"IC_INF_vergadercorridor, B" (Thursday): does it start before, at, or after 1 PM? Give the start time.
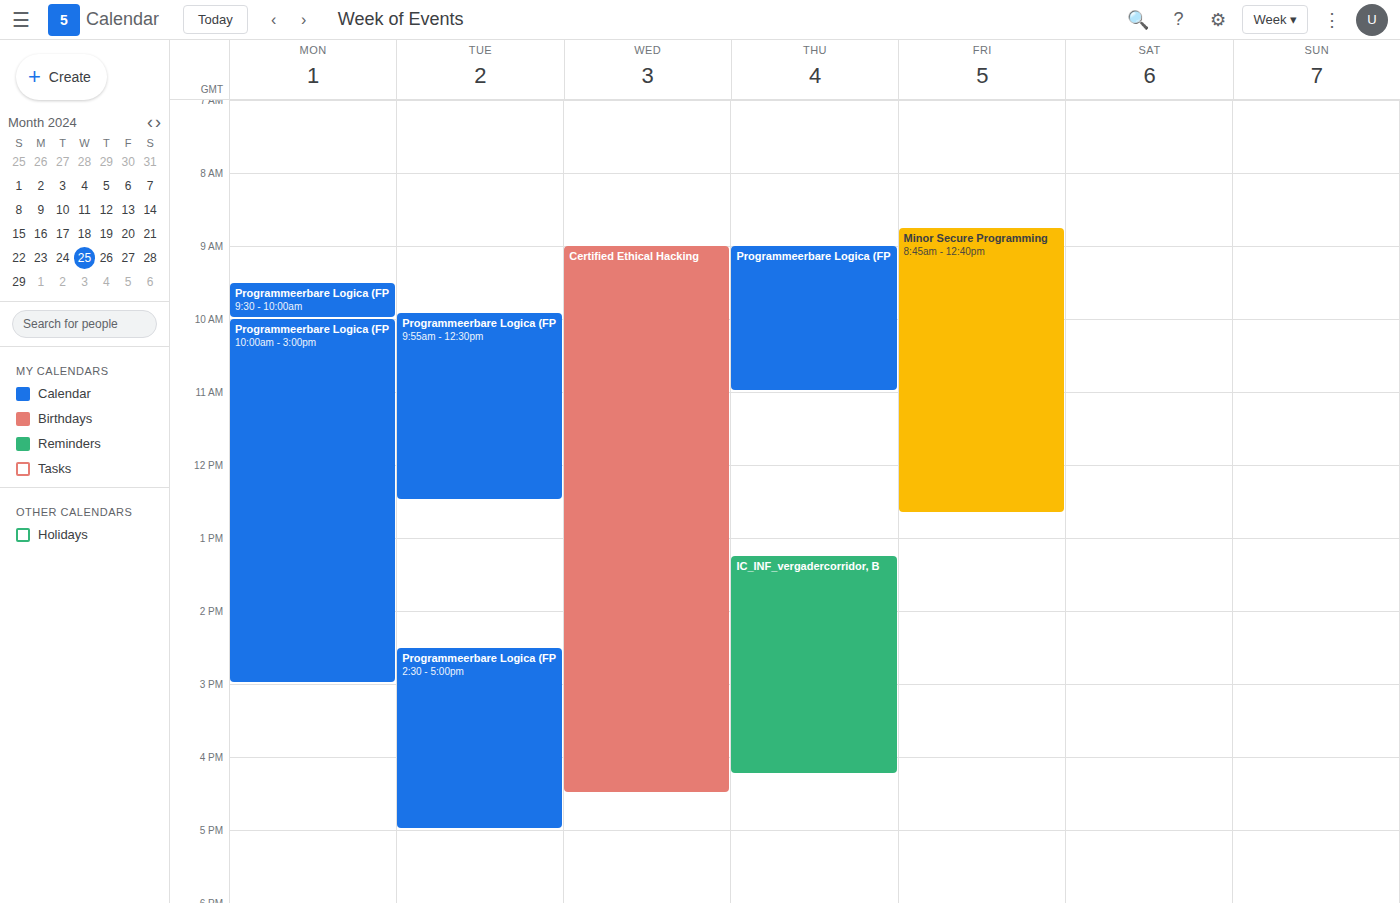
1:15 PM -- after 1 PM, 15 minutes below the 1 PM line.